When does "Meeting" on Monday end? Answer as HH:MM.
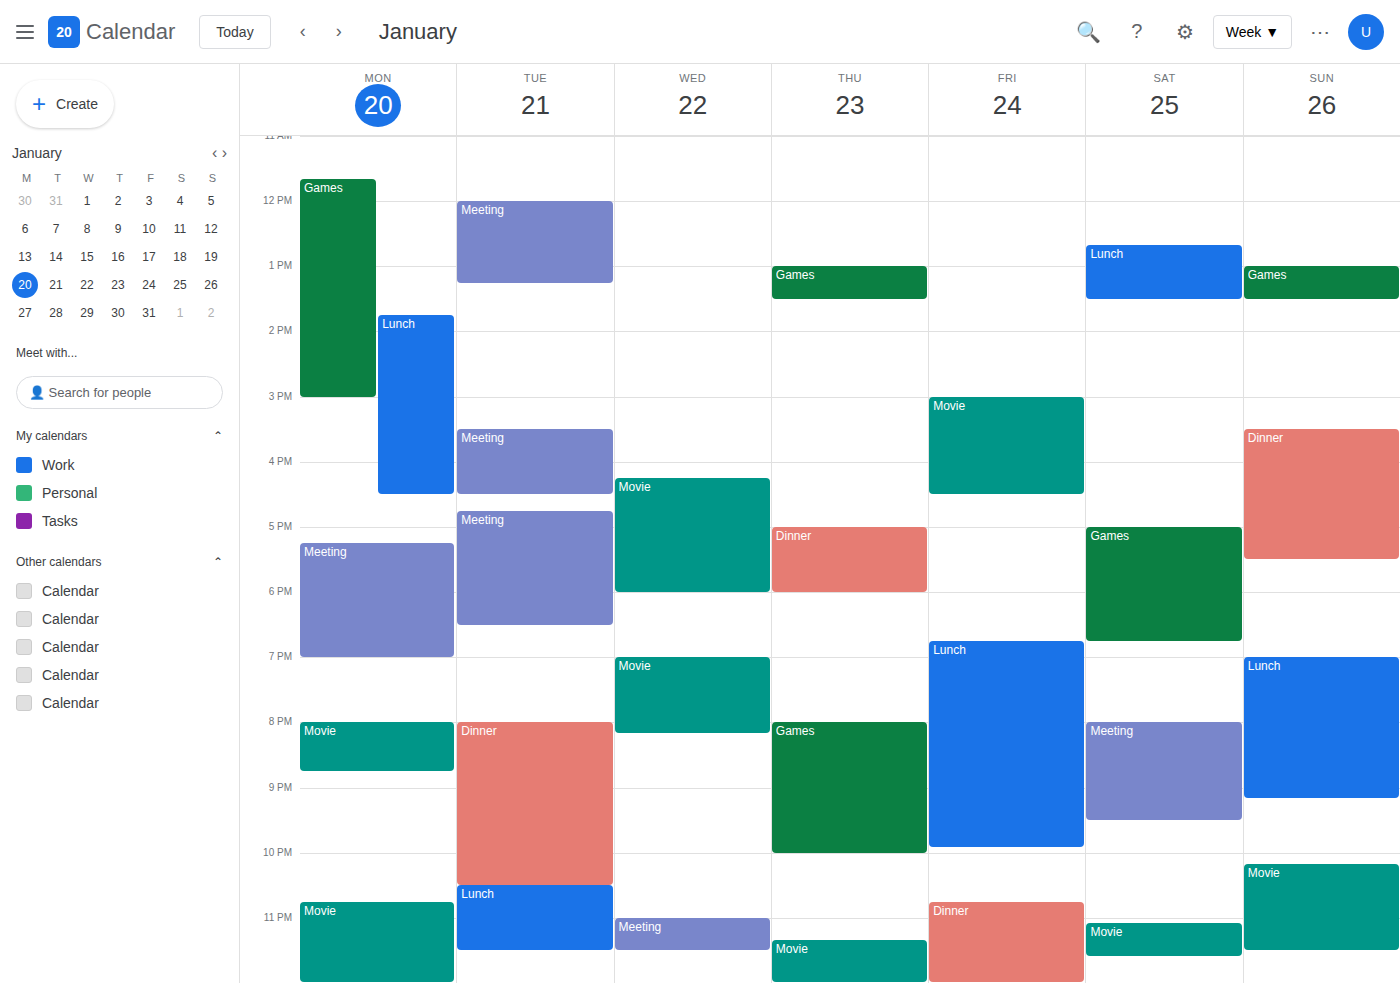
19:00